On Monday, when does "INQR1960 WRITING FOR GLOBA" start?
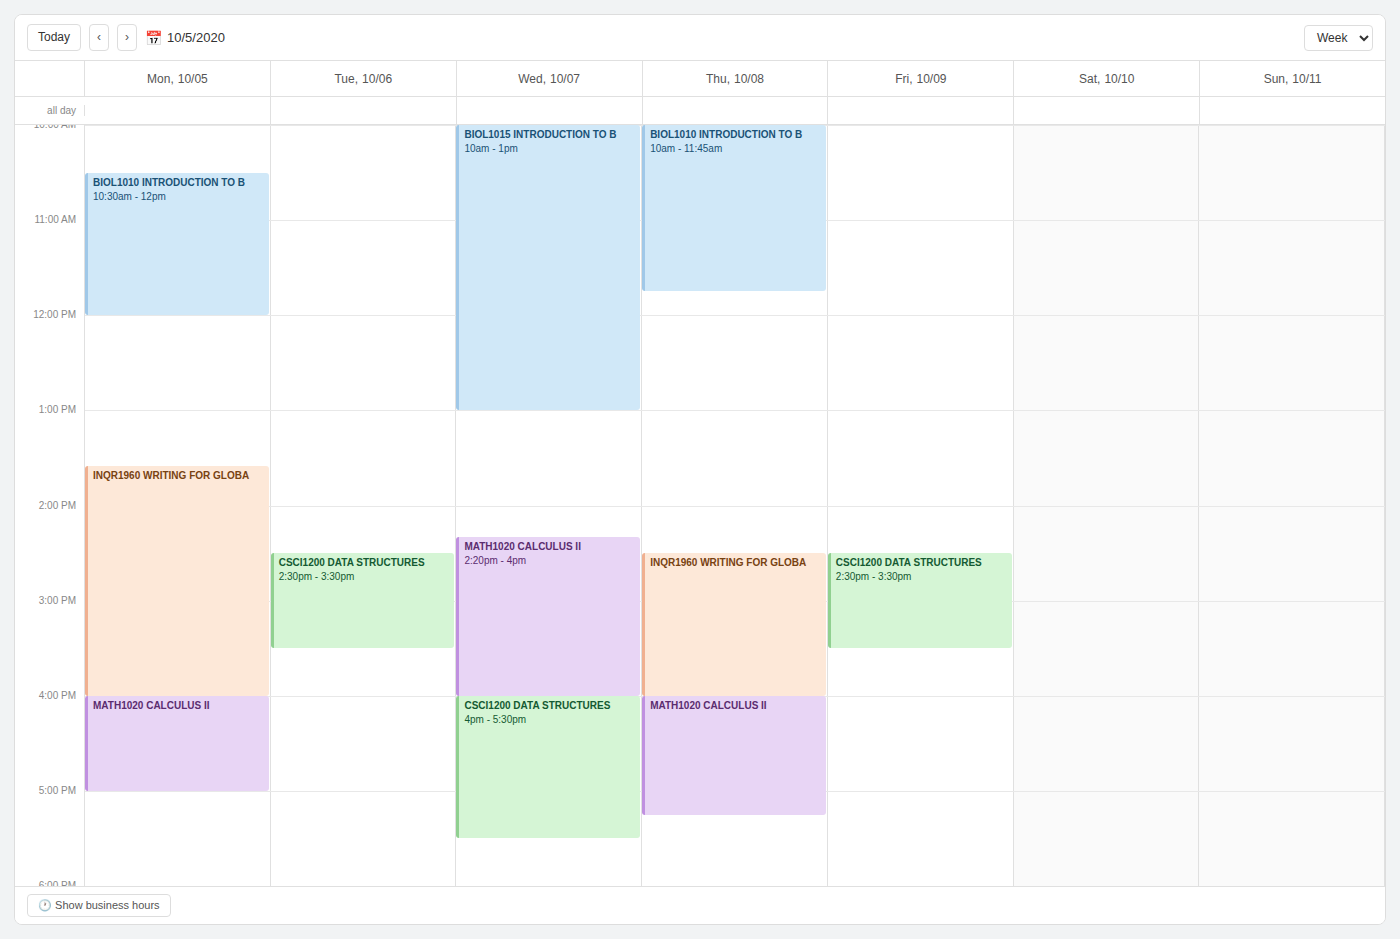
1:35 PM